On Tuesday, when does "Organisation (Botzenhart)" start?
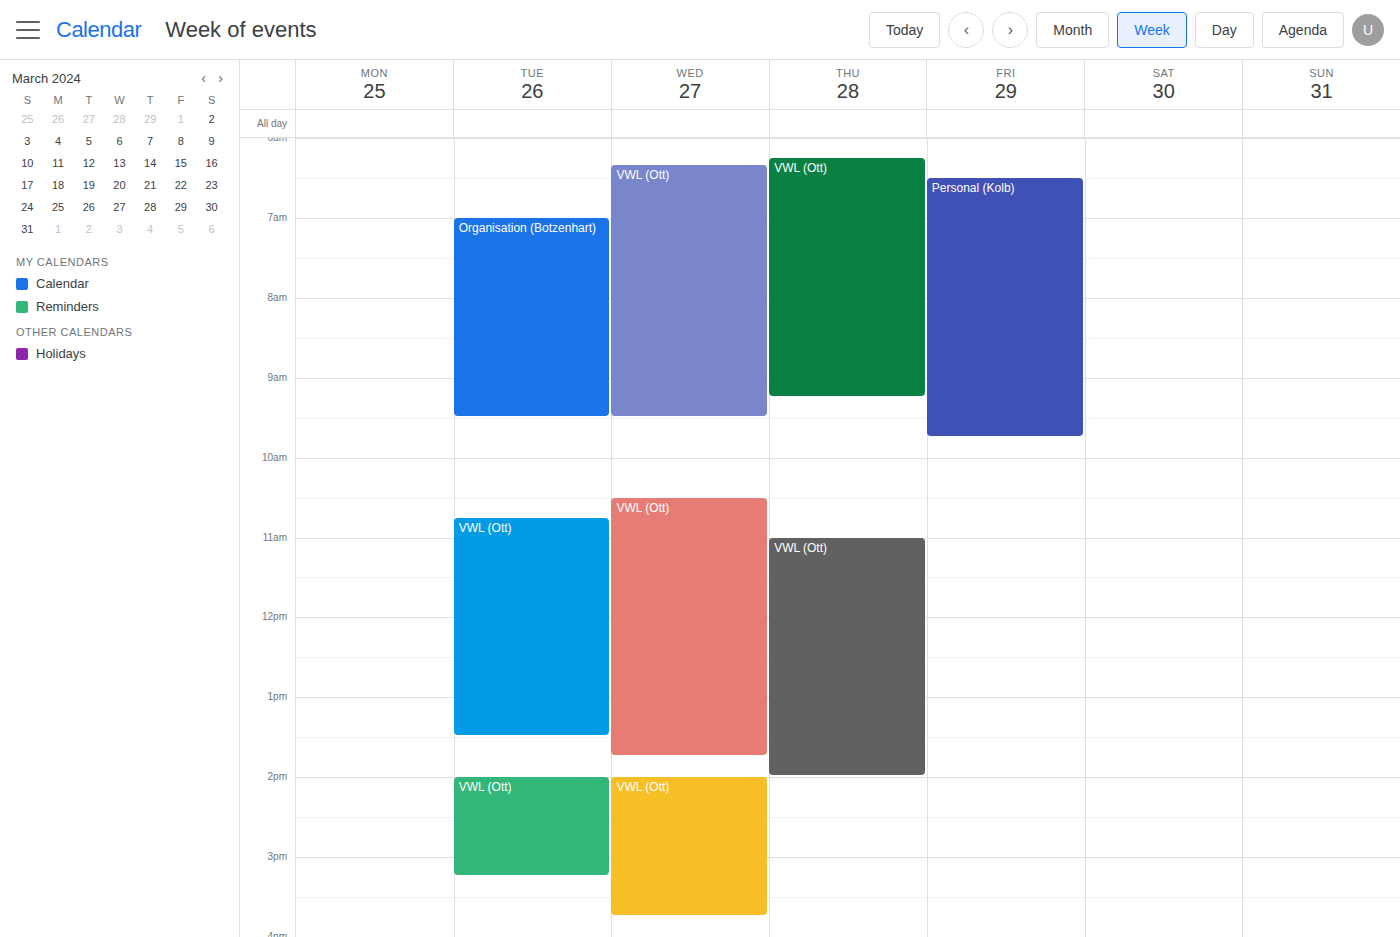
7:00 AM